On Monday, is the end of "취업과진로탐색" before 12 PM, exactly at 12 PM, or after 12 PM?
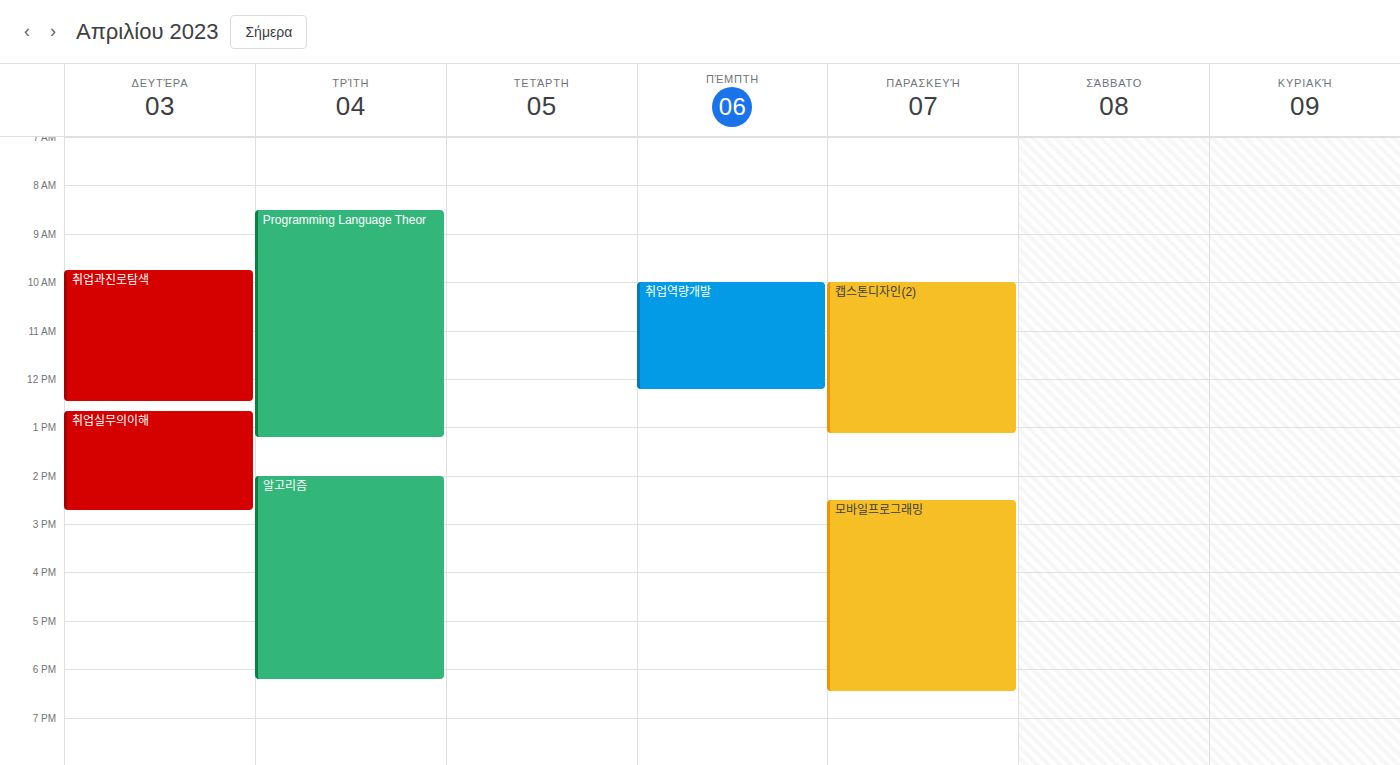
12:30 PM -- after 12 PM, 30 minutes below the 12 PM line.